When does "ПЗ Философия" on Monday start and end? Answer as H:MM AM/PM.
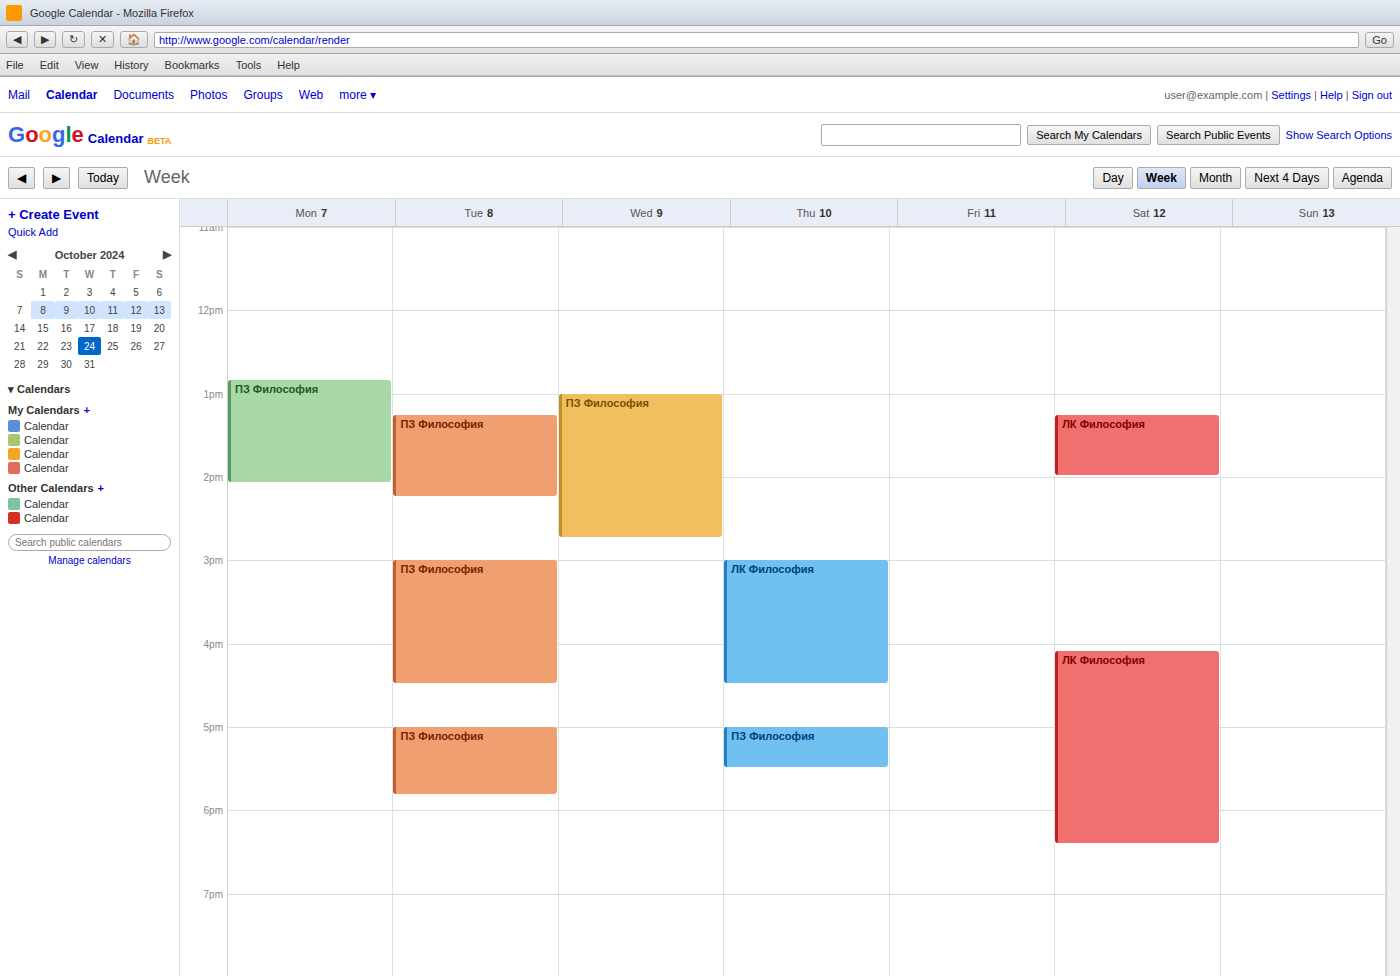
12:50 PM to 2:05 PM